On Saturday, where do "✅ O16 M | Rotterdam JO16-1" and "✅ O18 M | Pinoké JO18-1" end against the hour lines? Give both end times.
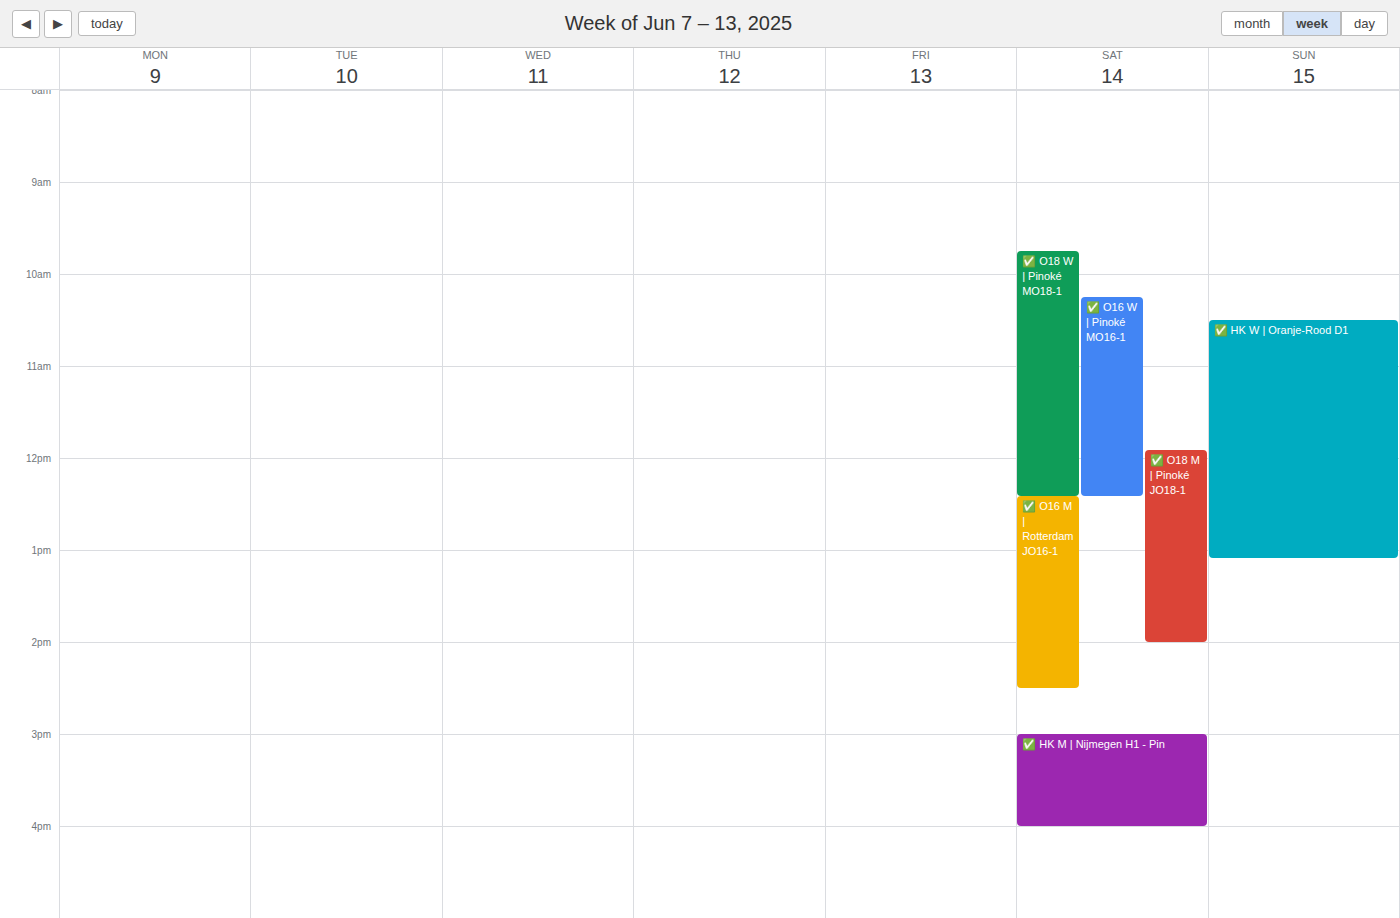
"✅ O16 M | Rotterdam JO16-1": 2:30 PM, halfway between the 2 PM and 3 PM lines. "✅ O18 M | Pinoké JO18-1": 2:00 PM, exactly on the 2 PM line.